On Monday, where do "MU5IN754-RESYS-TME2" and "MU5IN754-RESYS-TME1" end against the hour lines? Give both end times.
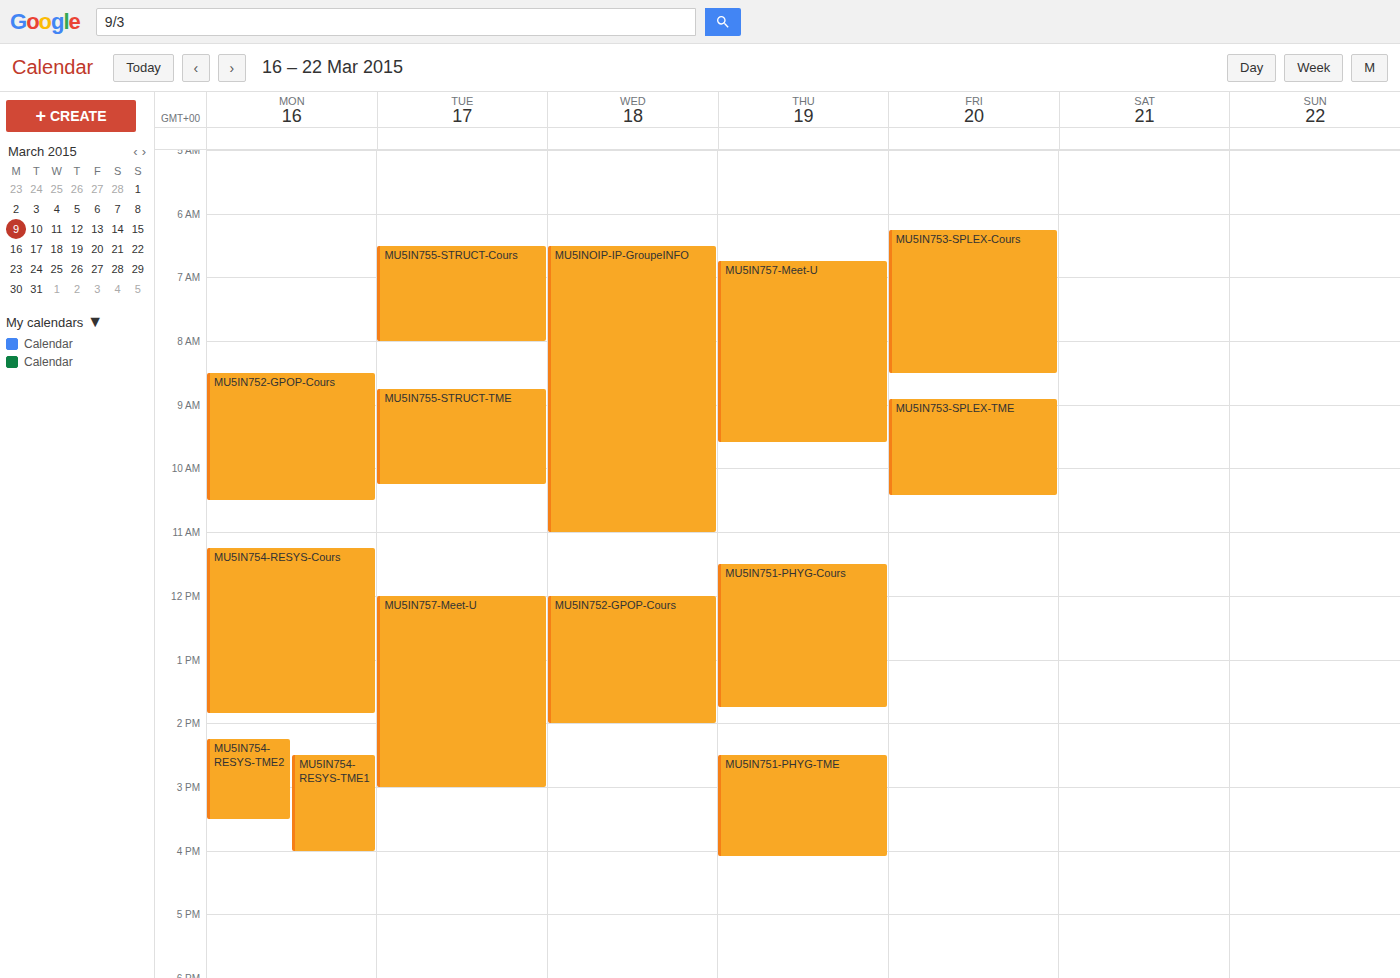
"MU5IN754-RESYS-TME2": 3:30 PM, halfway between the 3 PM and 4 PM lines. "MU5IN754-RESYS-TME1": 4:00 PM, exactly on the 4 PM line.